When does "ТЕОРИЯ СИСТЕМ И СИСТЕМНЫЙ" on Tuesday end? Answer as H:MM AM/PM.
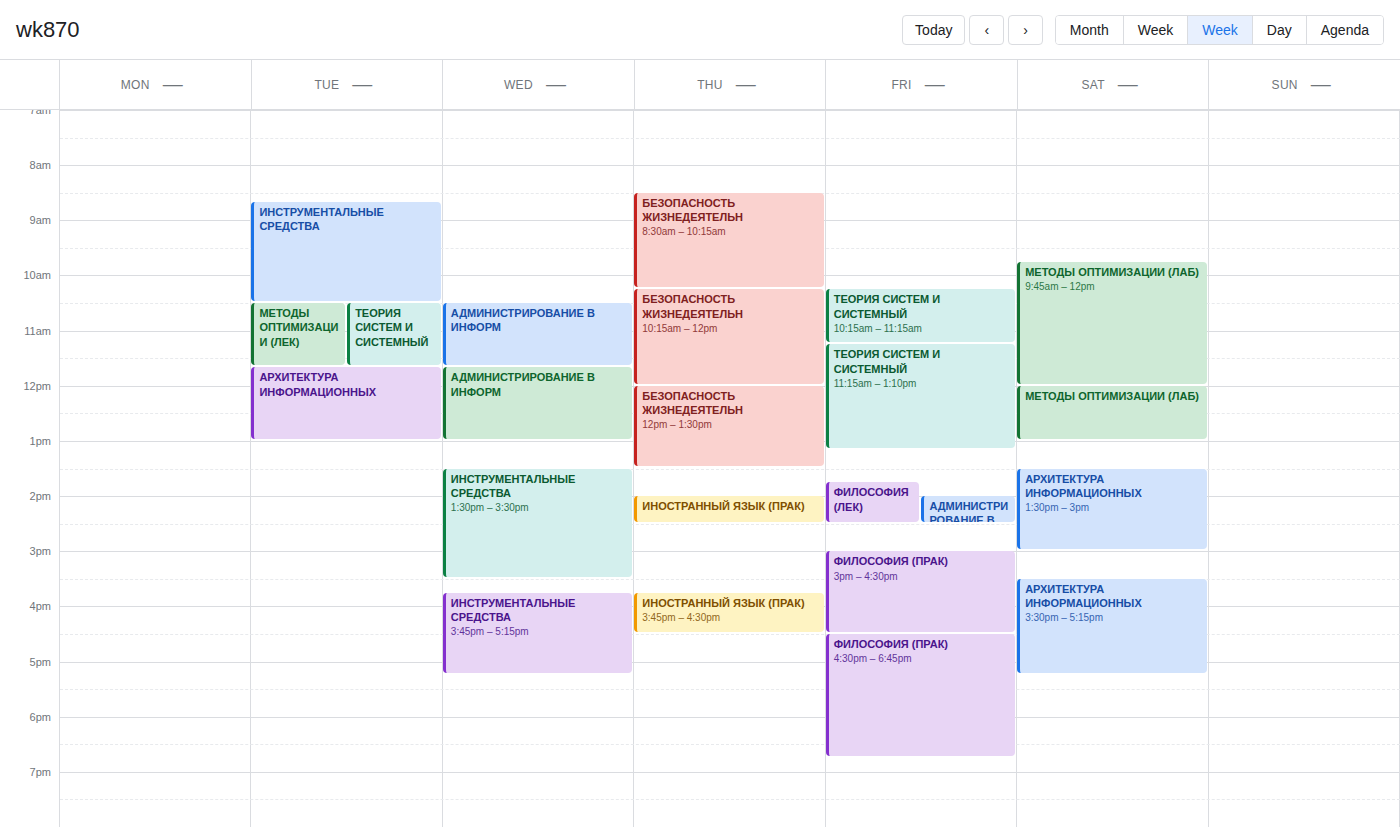
11:40 AM